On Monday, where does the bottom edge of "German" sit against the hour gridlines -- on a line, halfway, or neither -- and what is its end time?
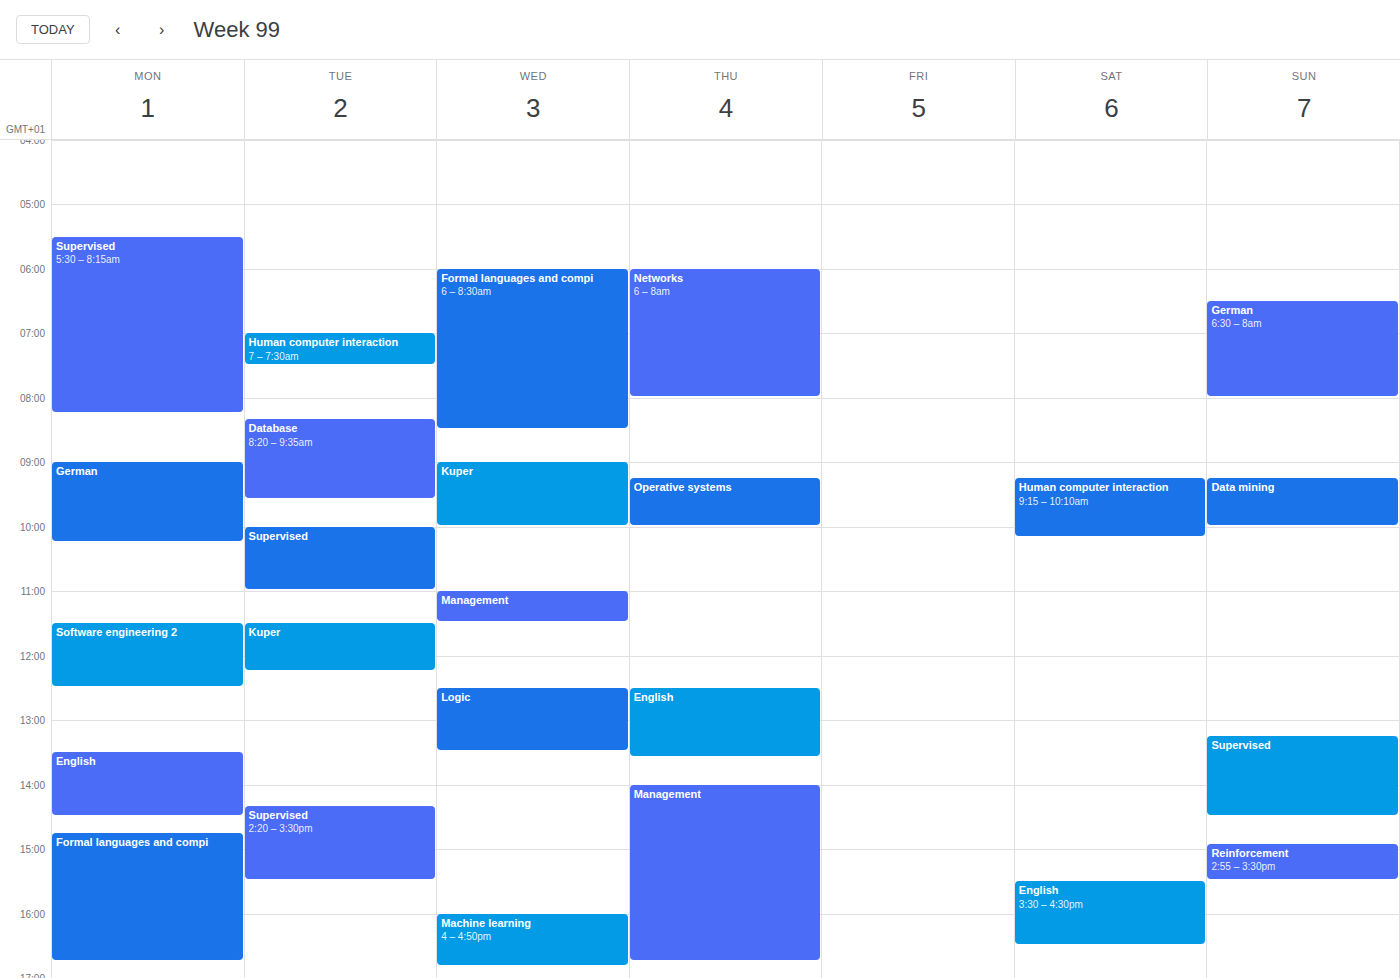
10:15 AM -- neither: a quarter of the way from the 10 AM line to the 11 AM line.